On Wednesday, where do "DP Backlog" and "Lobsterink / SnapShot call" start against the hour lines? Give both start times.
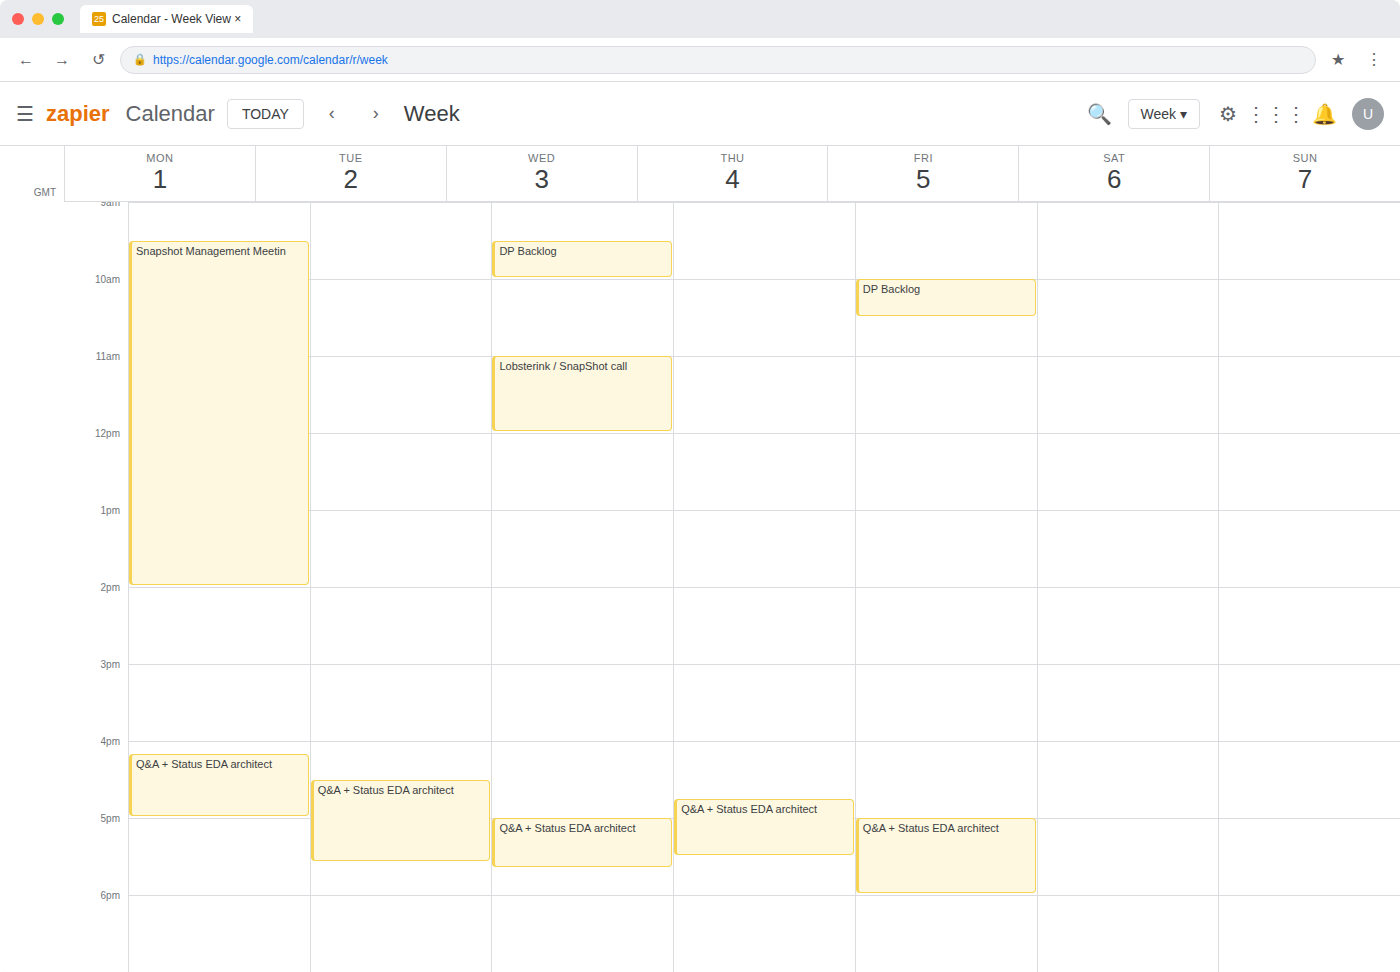
"DP Backlog": 9:30 AM, halfway between the 9 AM and 10 AM lines. "Lobsterink / SnapShot call": 11:00 AM, exactly on the 11 AM line.